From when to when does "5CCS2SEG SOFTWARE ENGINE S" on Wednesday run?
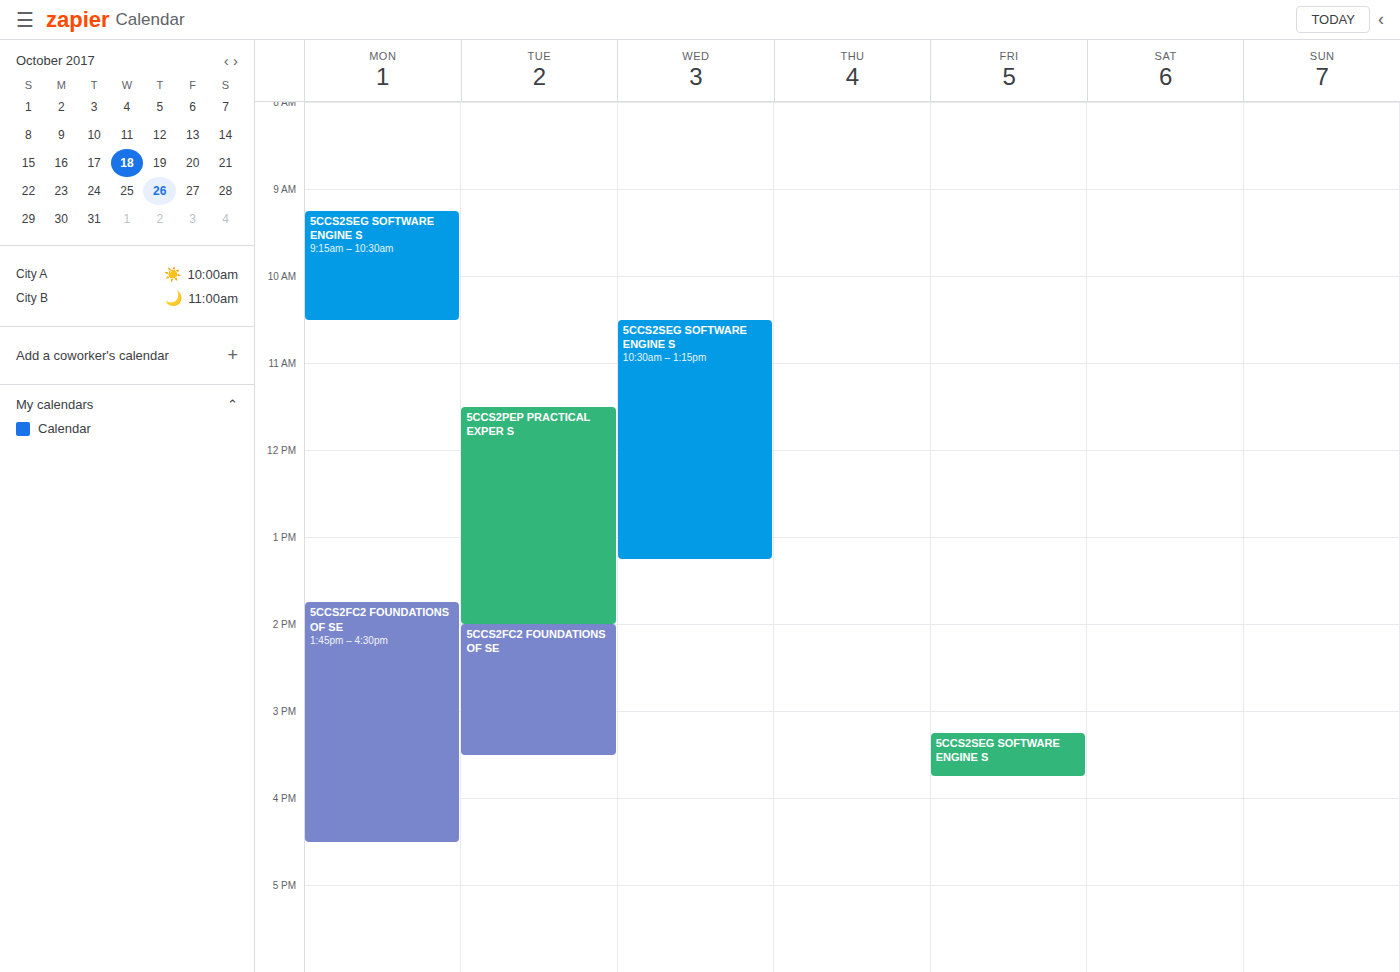
10:30 AM to 1:15 PM